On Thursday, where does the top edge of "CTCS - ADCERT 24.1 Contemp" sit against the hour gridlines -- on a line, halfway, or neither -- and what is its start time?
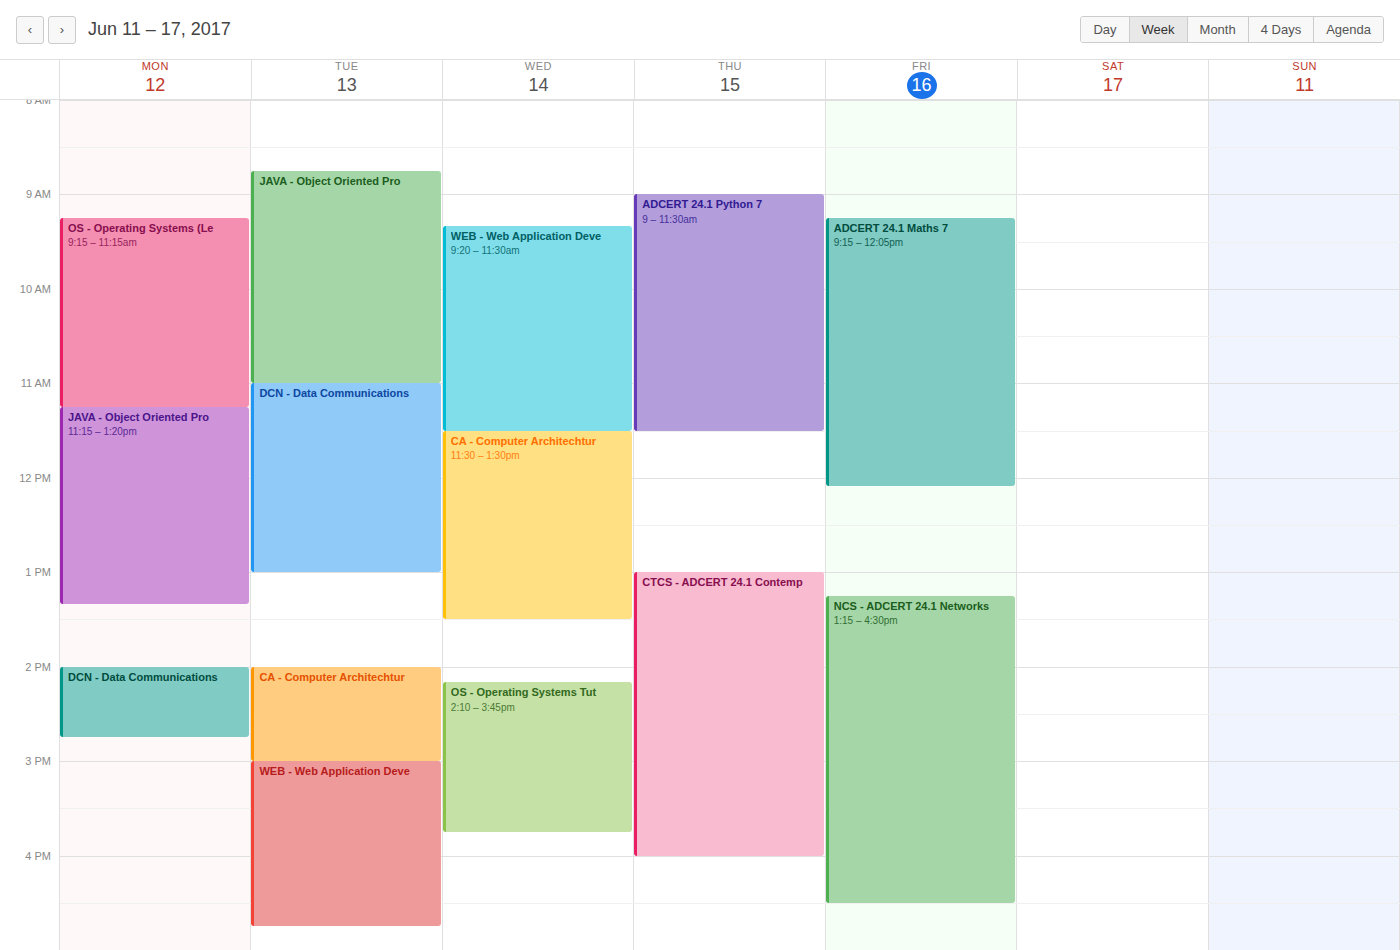
1:00 PM -- exactly on the 1 PM line.